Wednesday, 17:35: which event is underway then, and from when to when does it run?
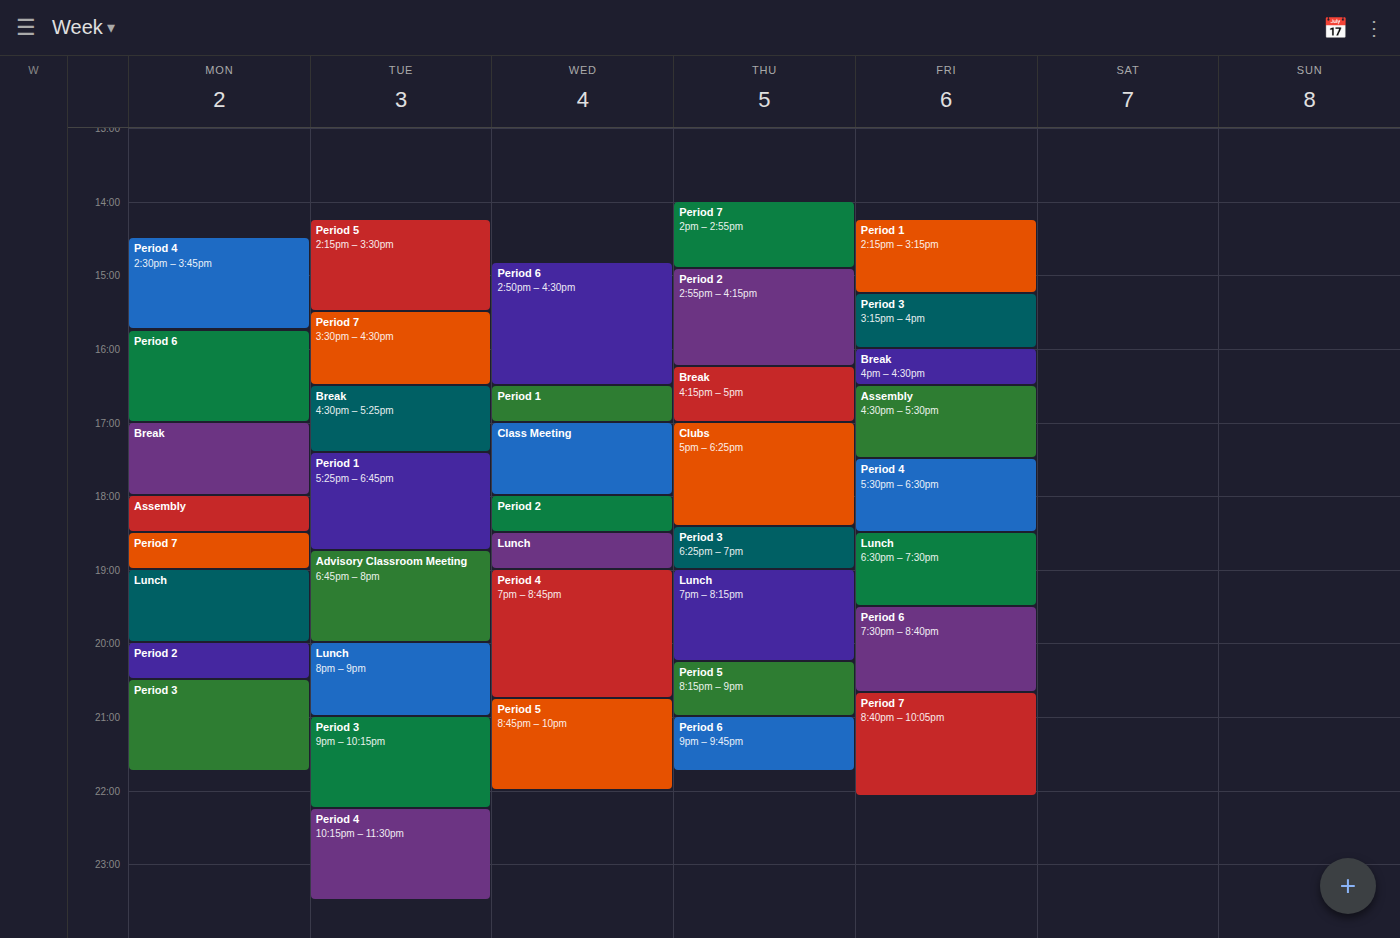
"Class Meeting", 17:00 to 18:00